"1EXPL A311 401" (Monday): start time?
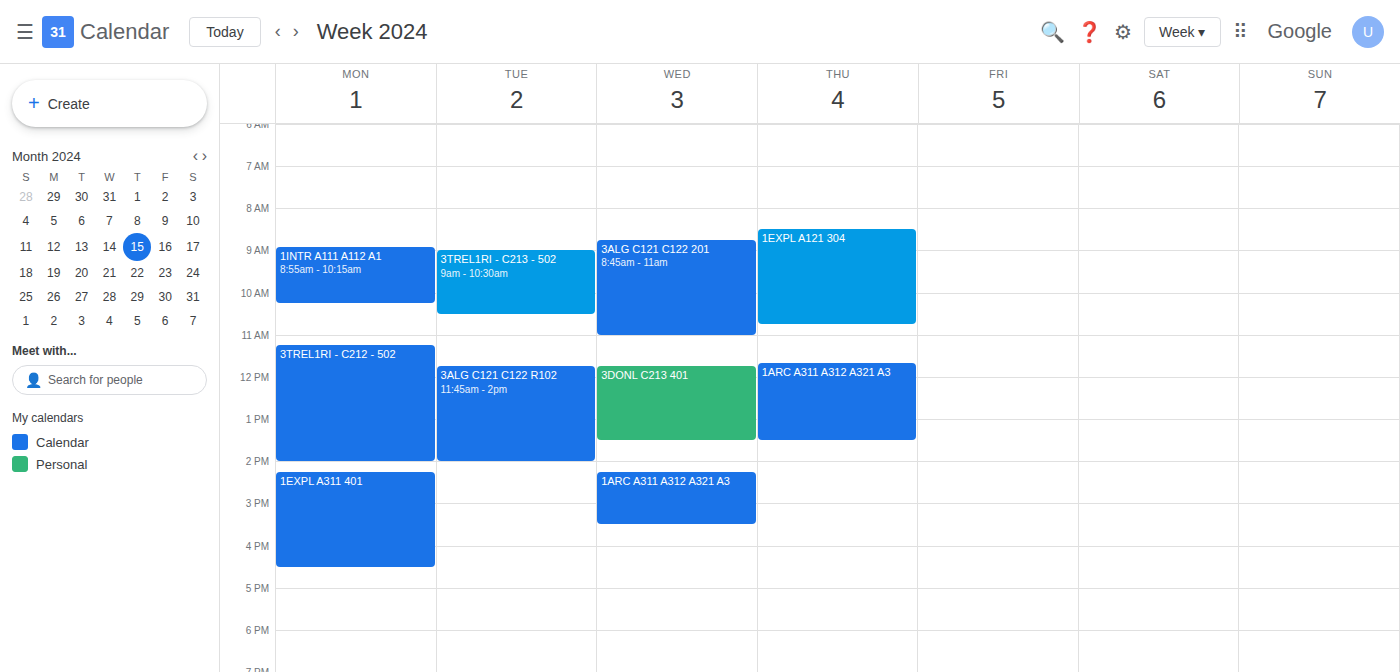
2:15 PM